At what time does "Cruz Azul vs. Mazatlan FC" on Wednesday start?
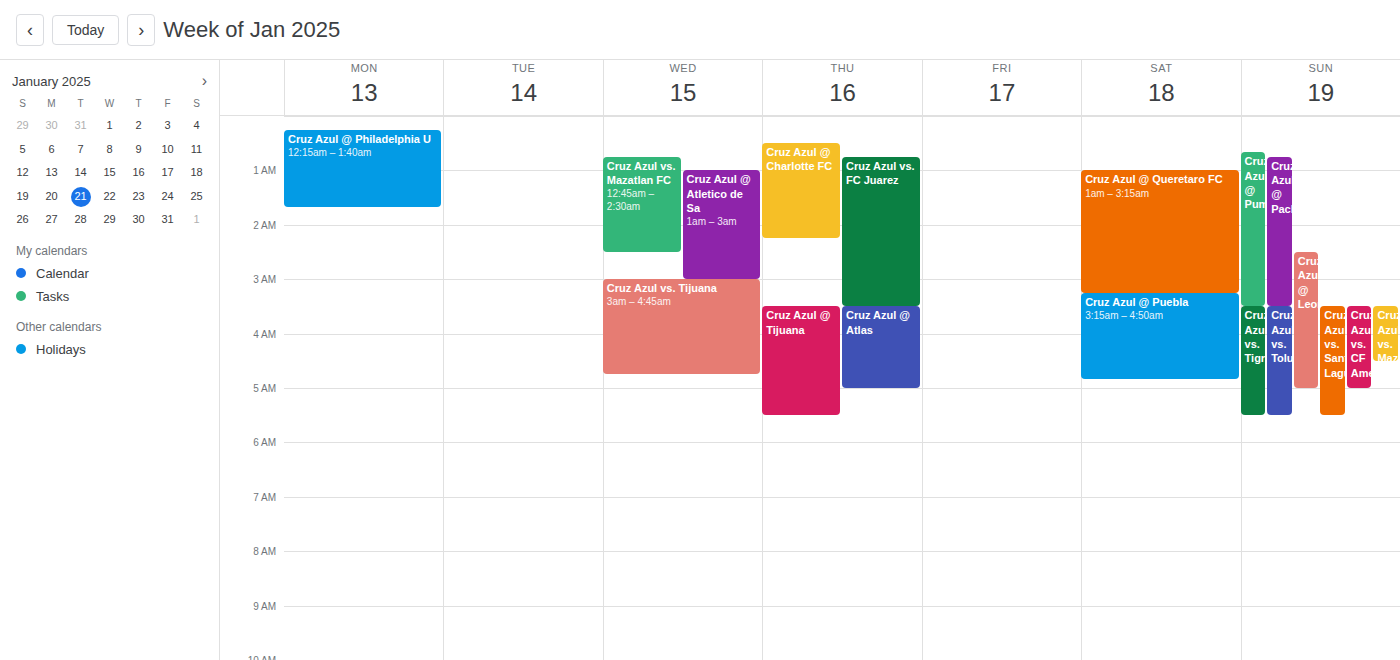
12:45 AM